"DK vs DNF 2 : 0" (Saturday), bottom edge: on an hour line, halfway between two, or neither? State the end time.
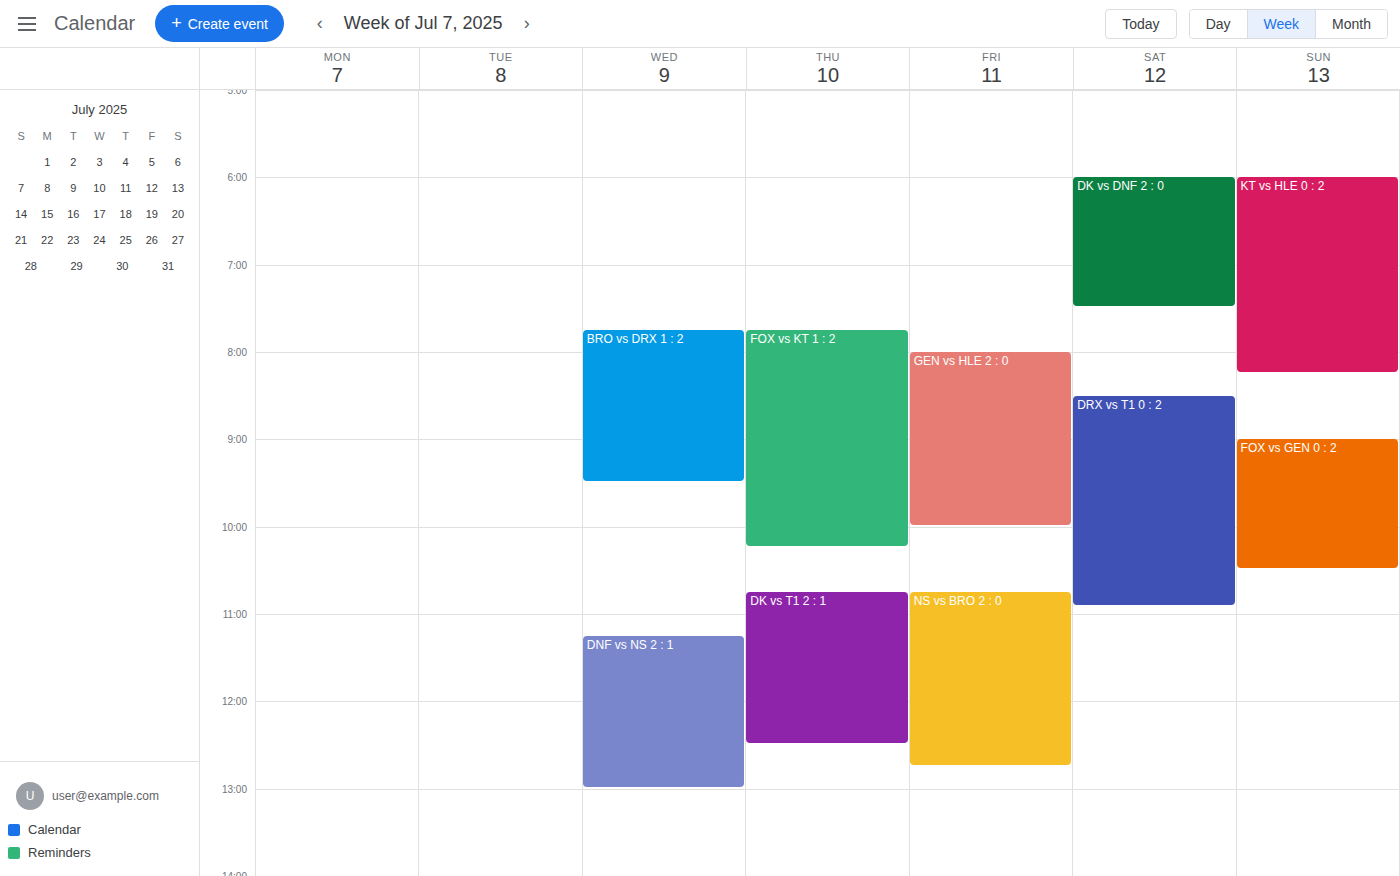
7:30 AM -- halfway between the 7 AM and 8 AM lines.